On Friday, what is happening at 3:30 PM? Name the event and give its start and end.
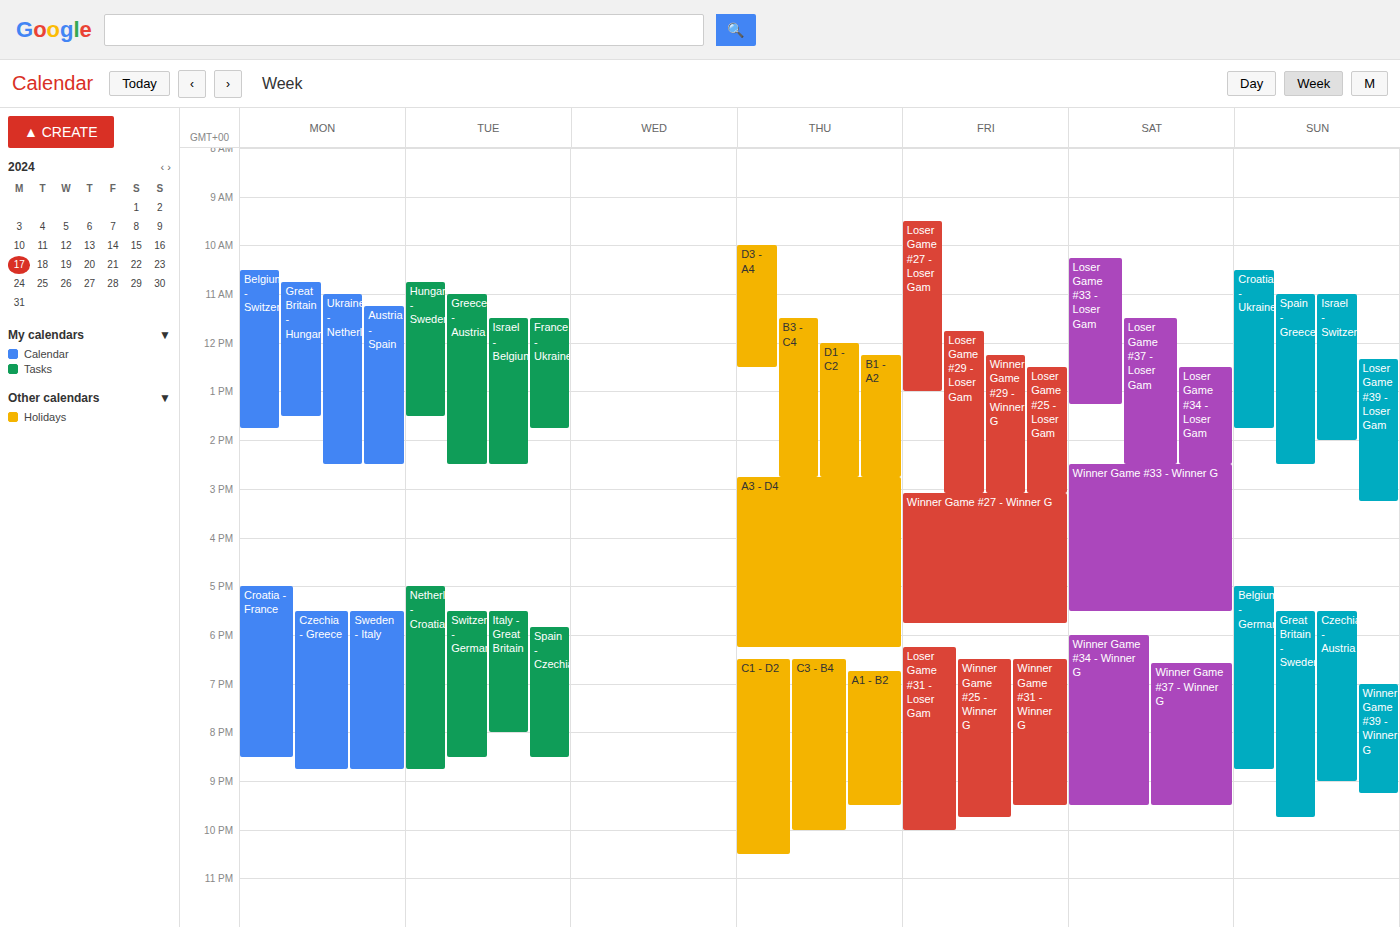
"Winner Game #27 - Winner G", 3:05 PM to 5:45 PM